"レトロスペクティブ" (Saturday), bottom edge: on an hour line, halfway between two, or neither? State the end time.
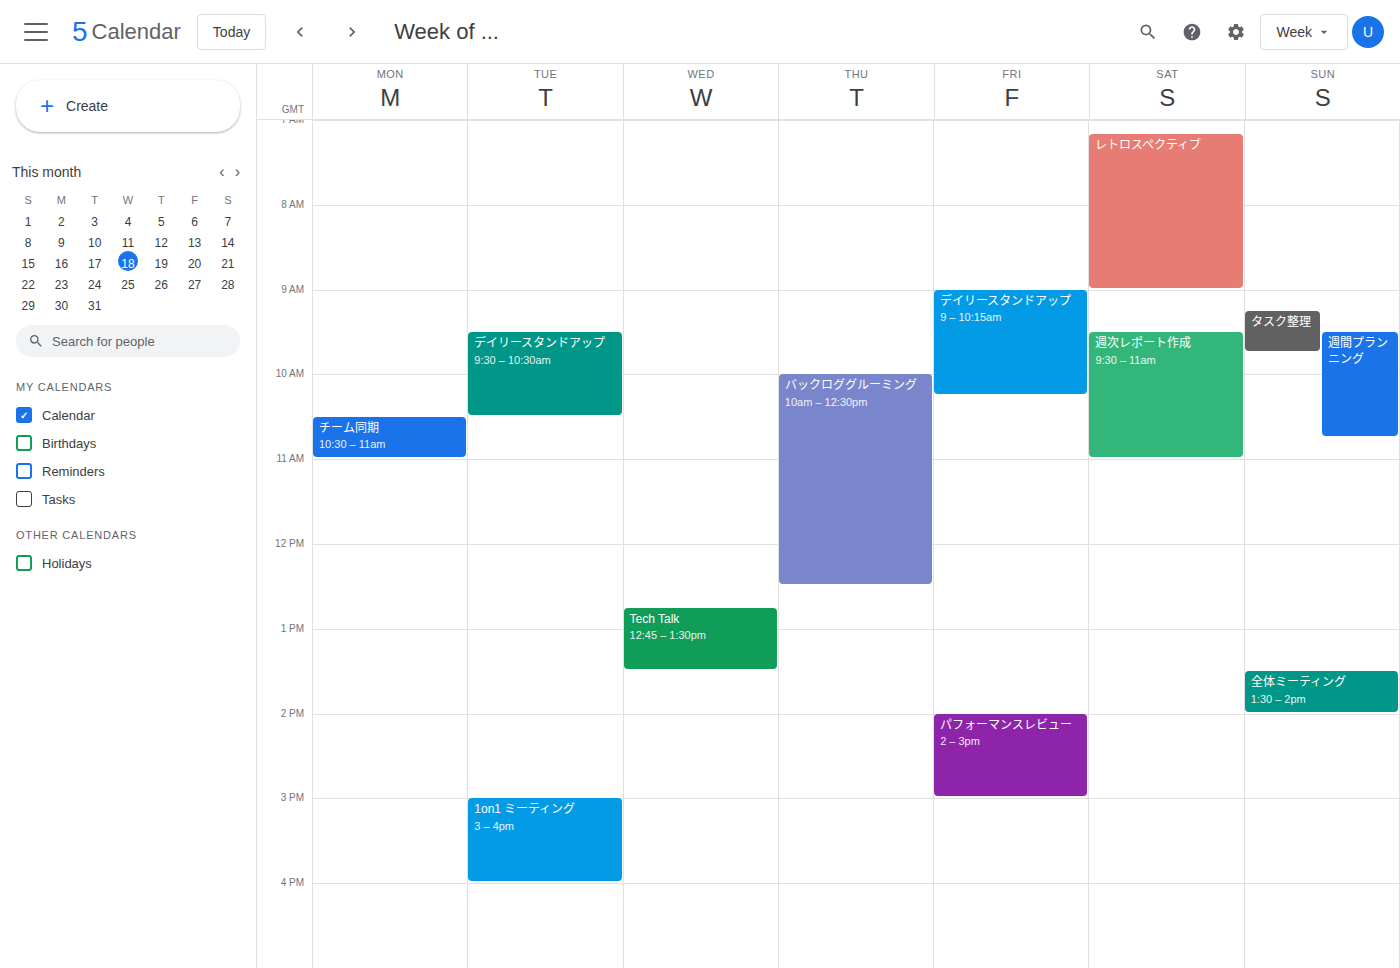
9:00 AM -- exactly on the 9 AM line.